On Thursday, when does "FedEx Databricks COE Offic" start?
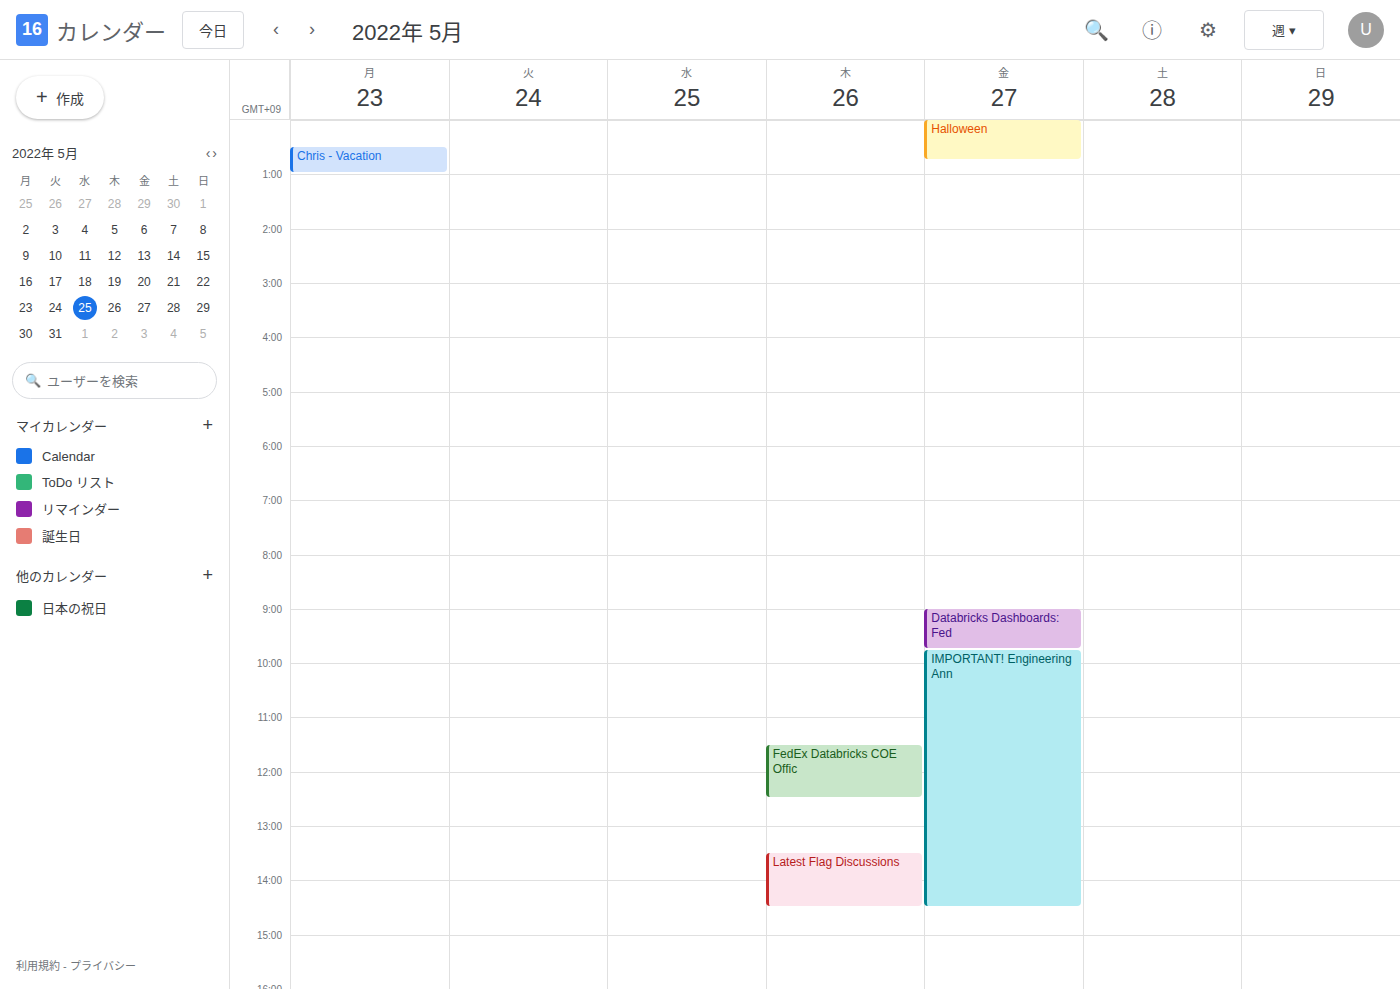
11:30 AM